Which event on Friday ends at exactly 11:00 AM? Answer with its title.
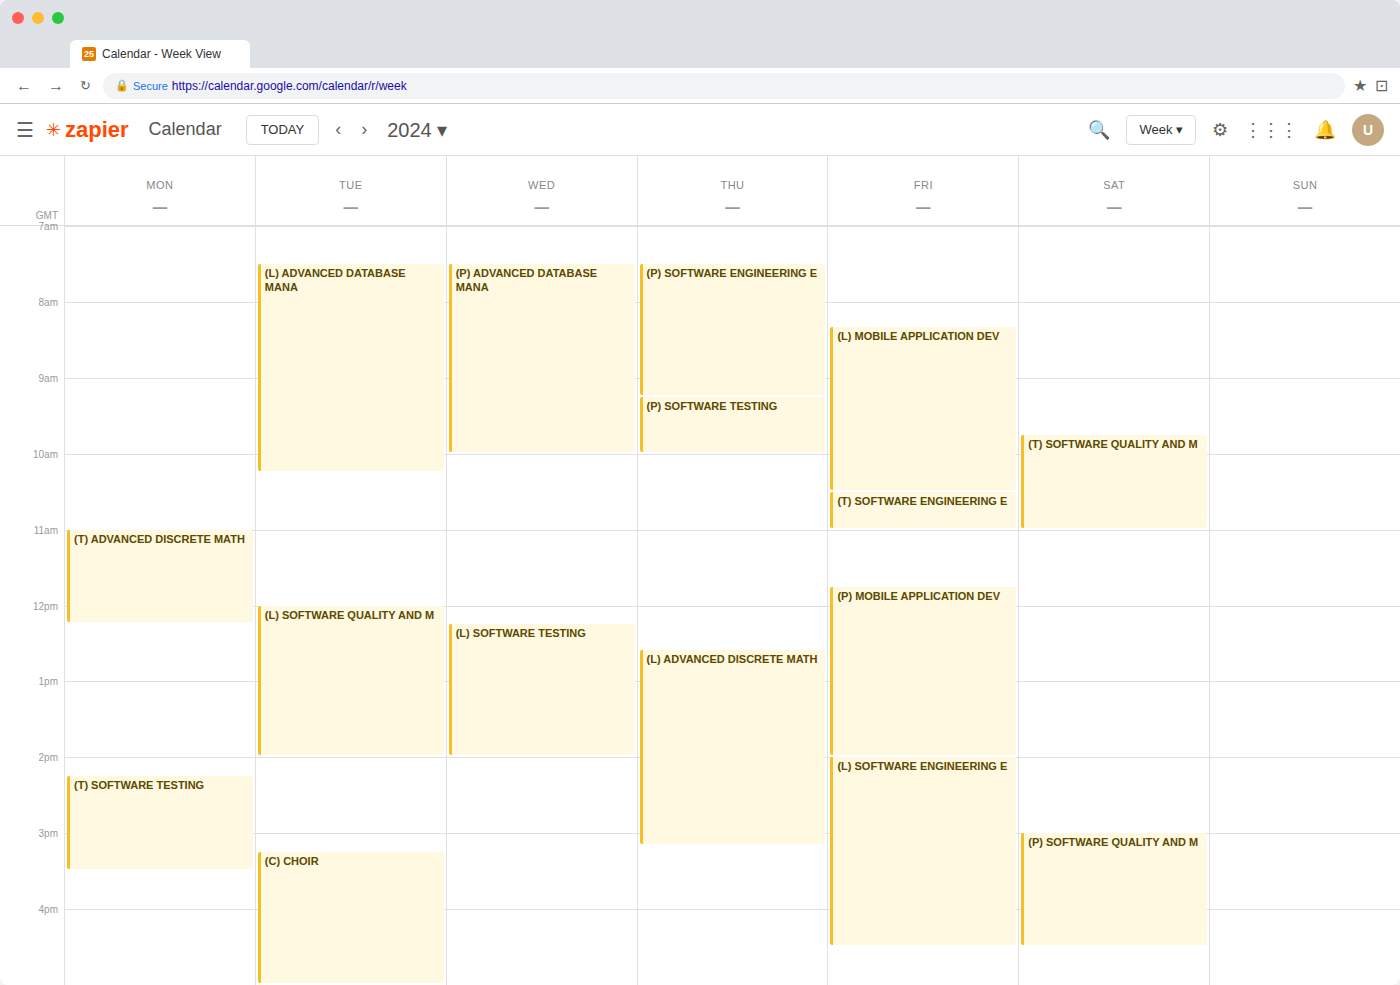
"(T) SOFTWARE ENGINEERING E"